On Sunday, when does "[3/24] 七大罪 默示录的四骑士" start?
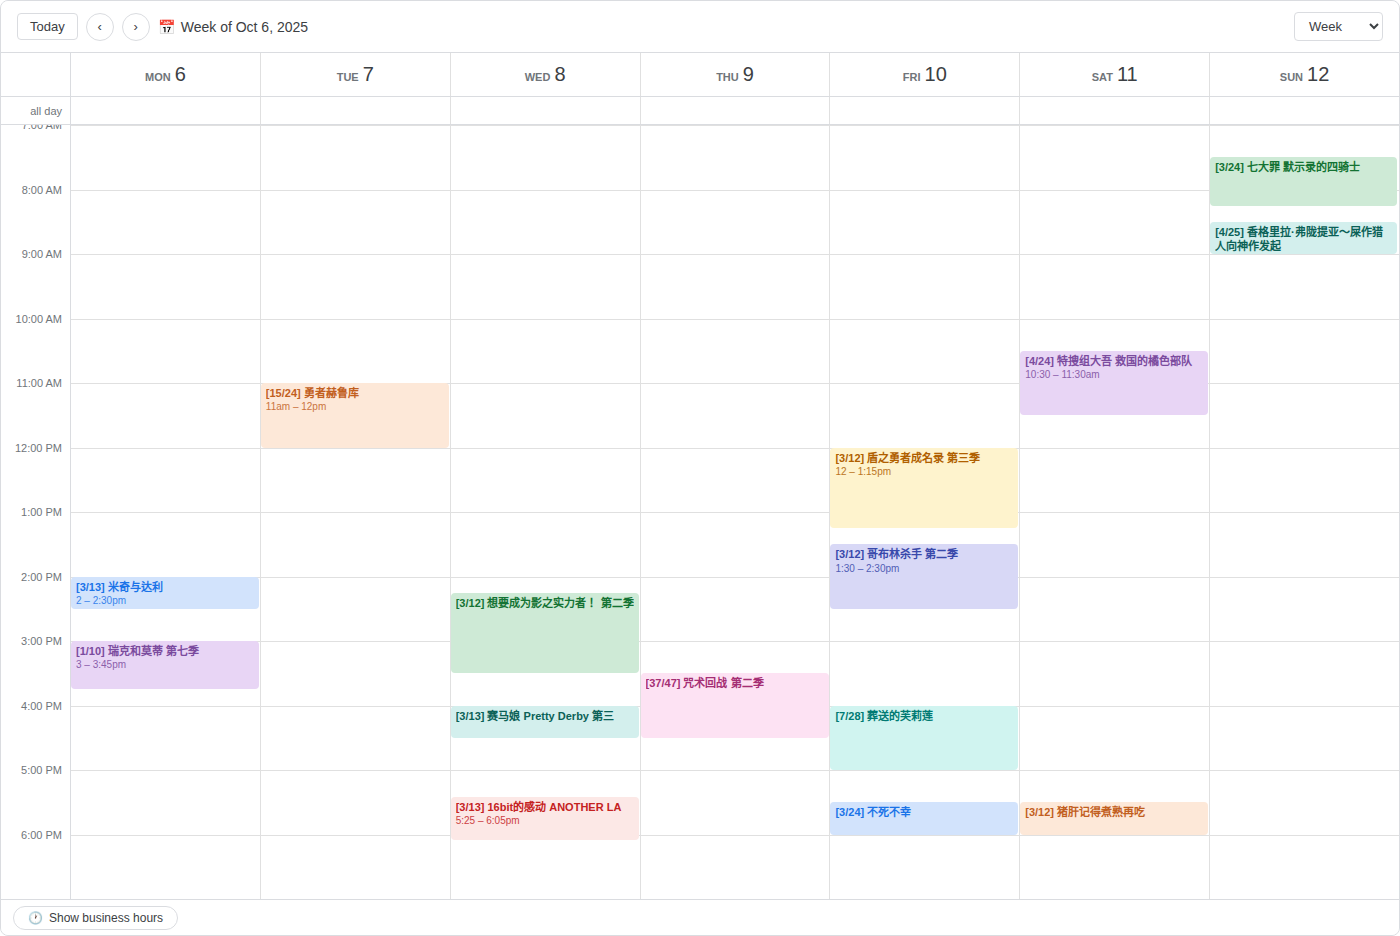
07:30